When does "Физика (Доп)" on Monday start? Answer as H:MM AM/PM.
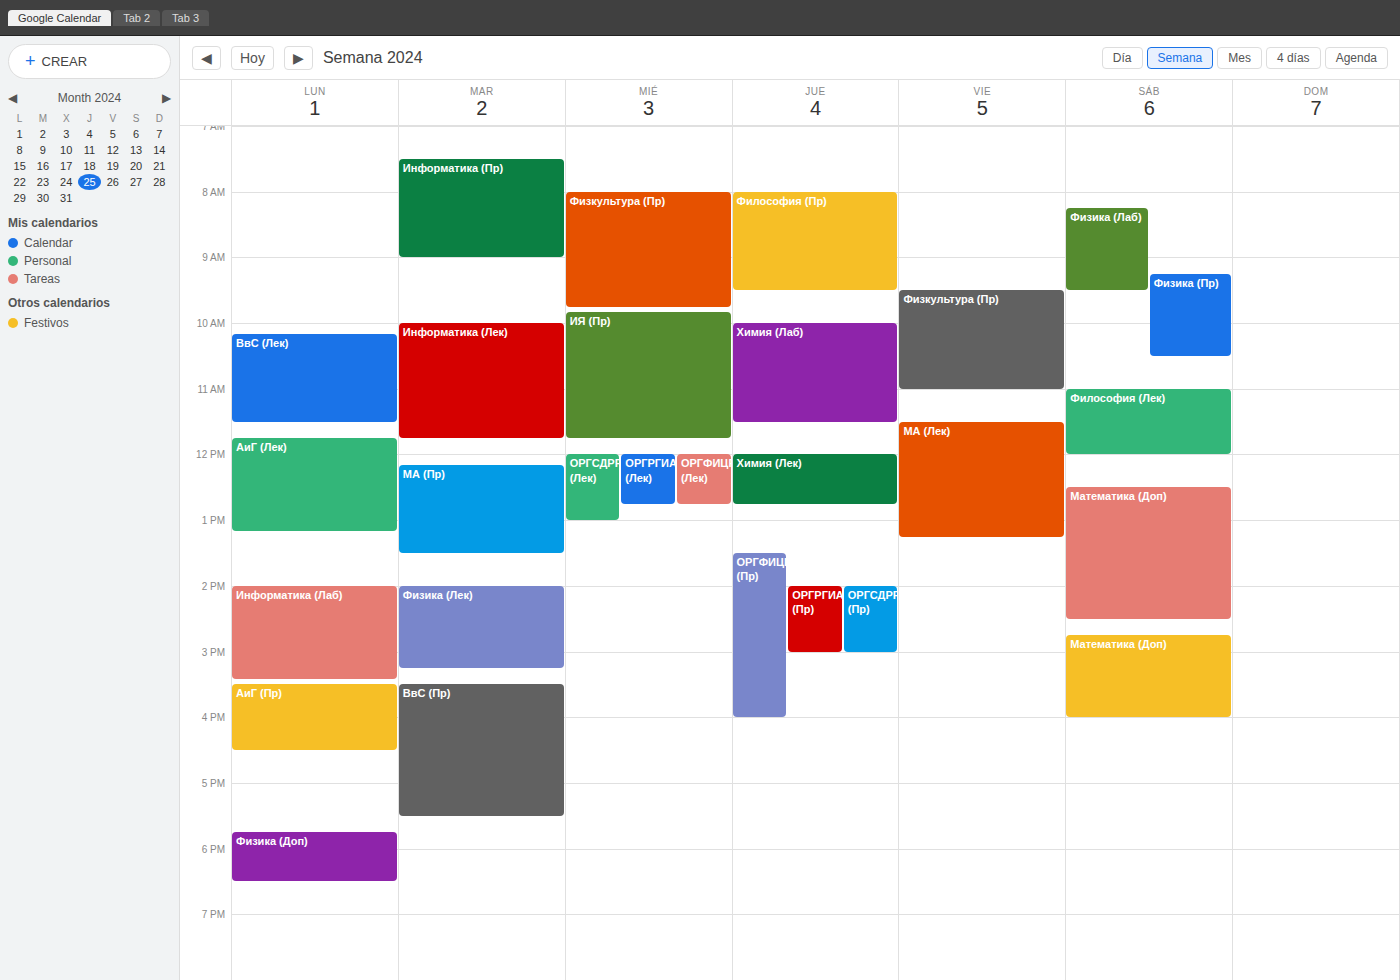
5:45 PM